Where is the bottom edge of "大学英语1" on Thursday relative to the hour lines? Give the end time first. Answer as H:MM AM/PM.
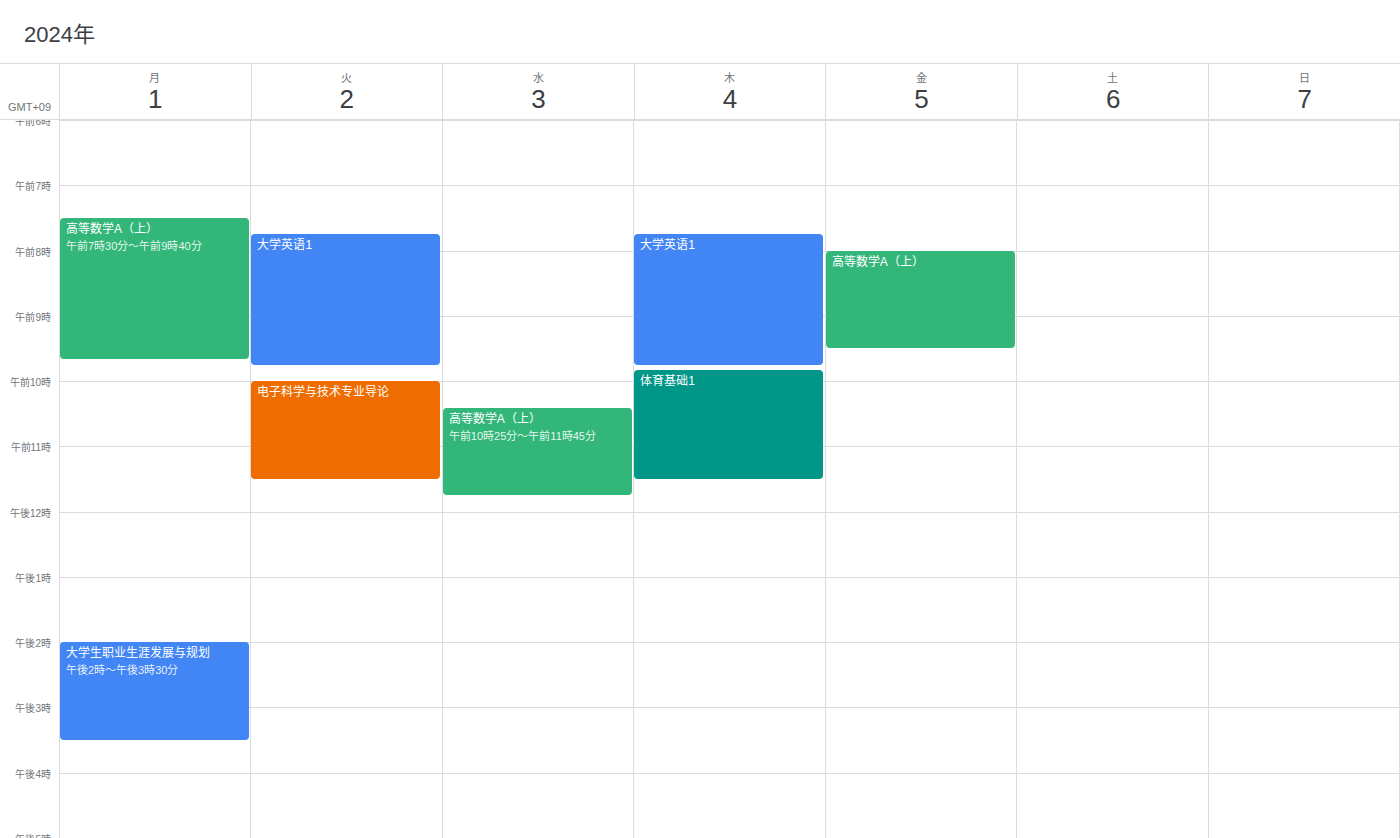
9:45 AM -- neither: three quarters of the way from the 9 AM line to the 10 AM line.